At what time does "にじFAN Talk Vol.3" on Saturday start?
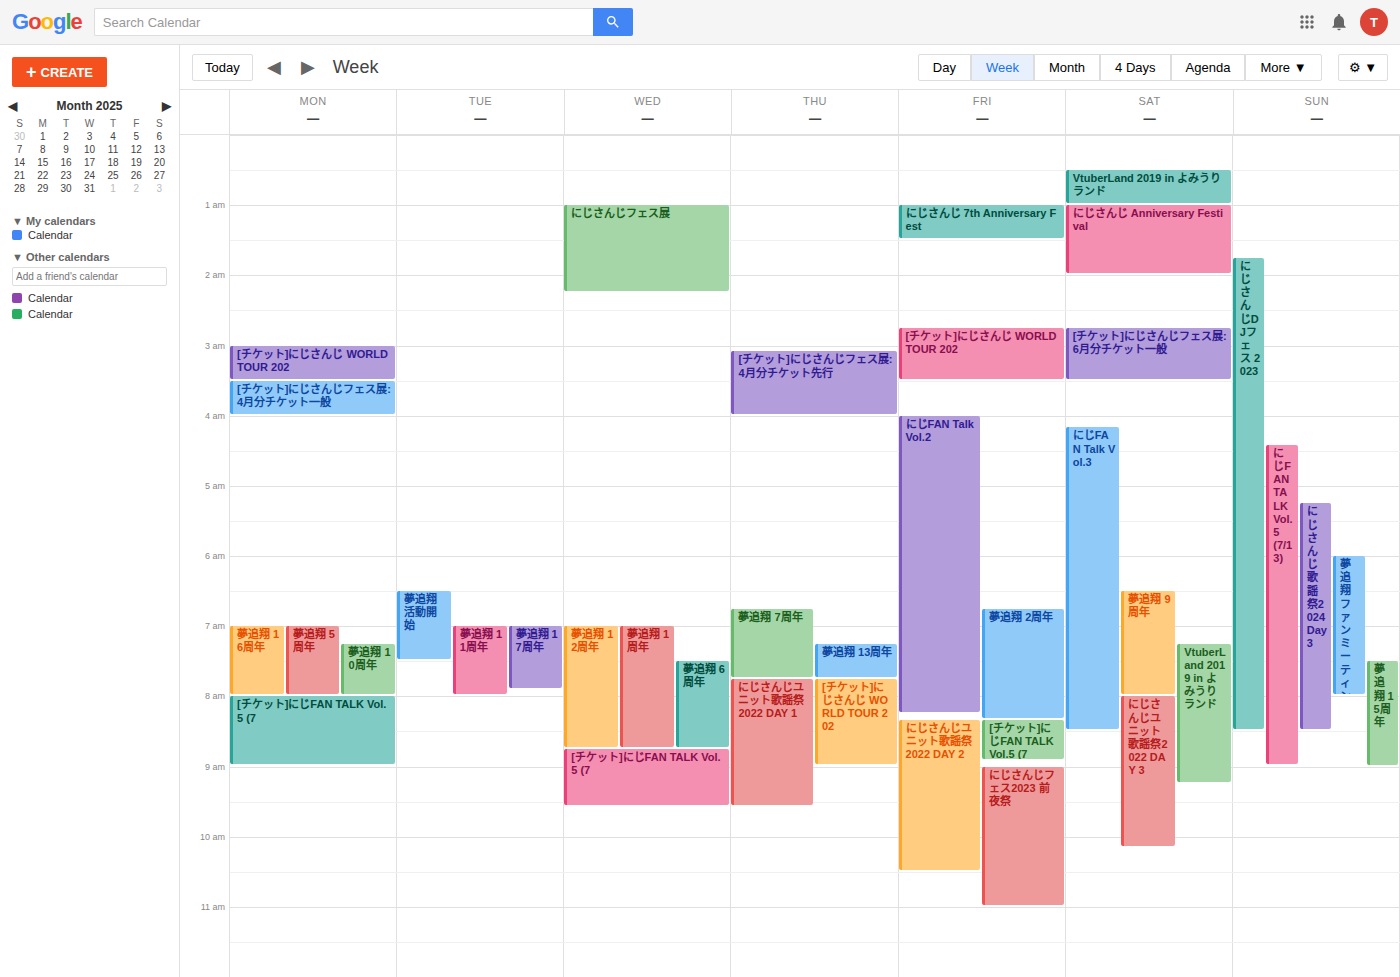
4:10 AM